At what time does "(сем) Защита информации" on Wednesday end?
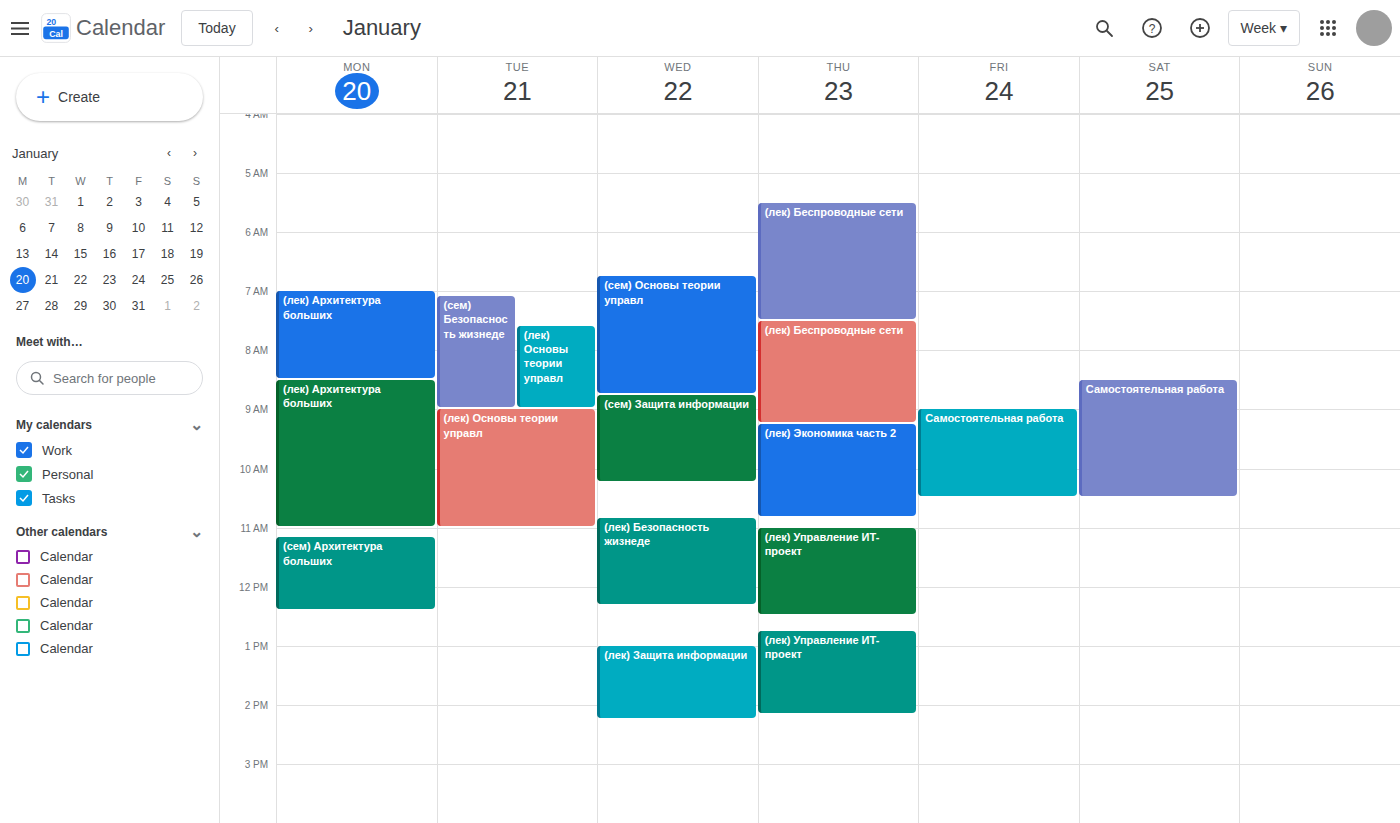
10:15 AM